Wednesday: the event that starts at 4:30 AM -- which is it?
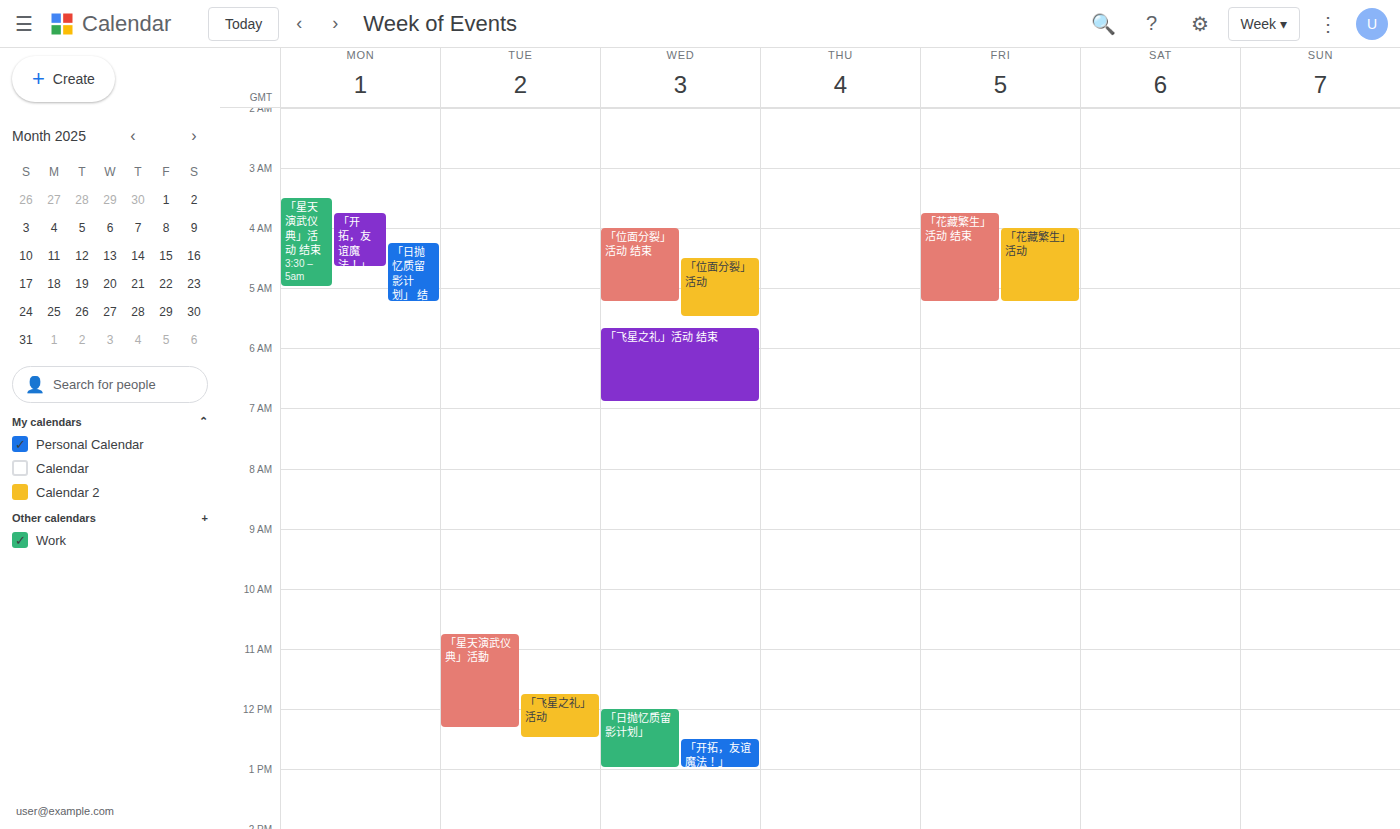
"「位面分裂」活动"